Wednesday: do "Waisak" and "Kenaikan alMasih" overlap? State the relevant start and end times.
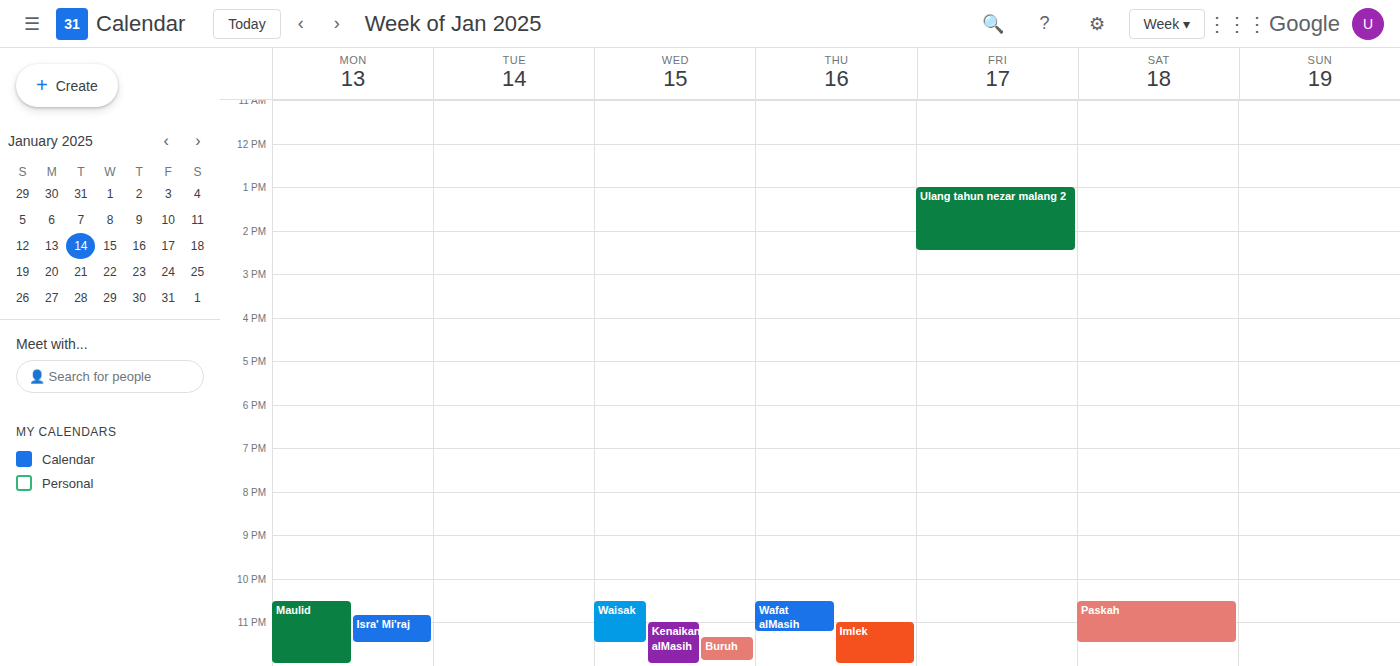
"Kenaikan alMasih" starts at 11:00 PM, before "Waisak" ends at 11:30 PM -- they overlap.